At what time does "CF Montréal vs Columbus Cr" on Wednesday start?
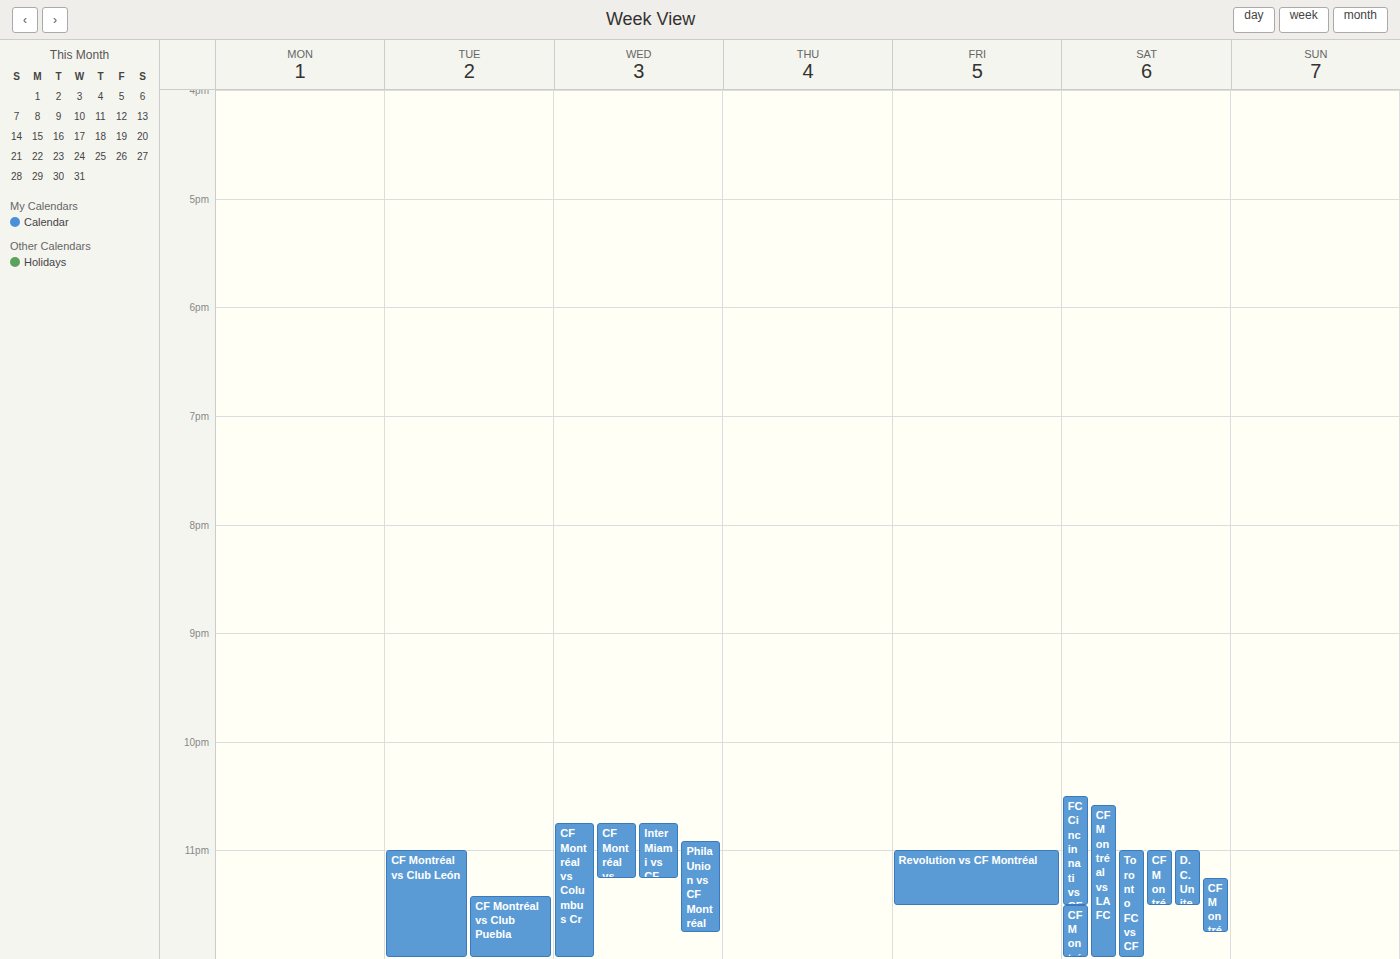
10:45 PM